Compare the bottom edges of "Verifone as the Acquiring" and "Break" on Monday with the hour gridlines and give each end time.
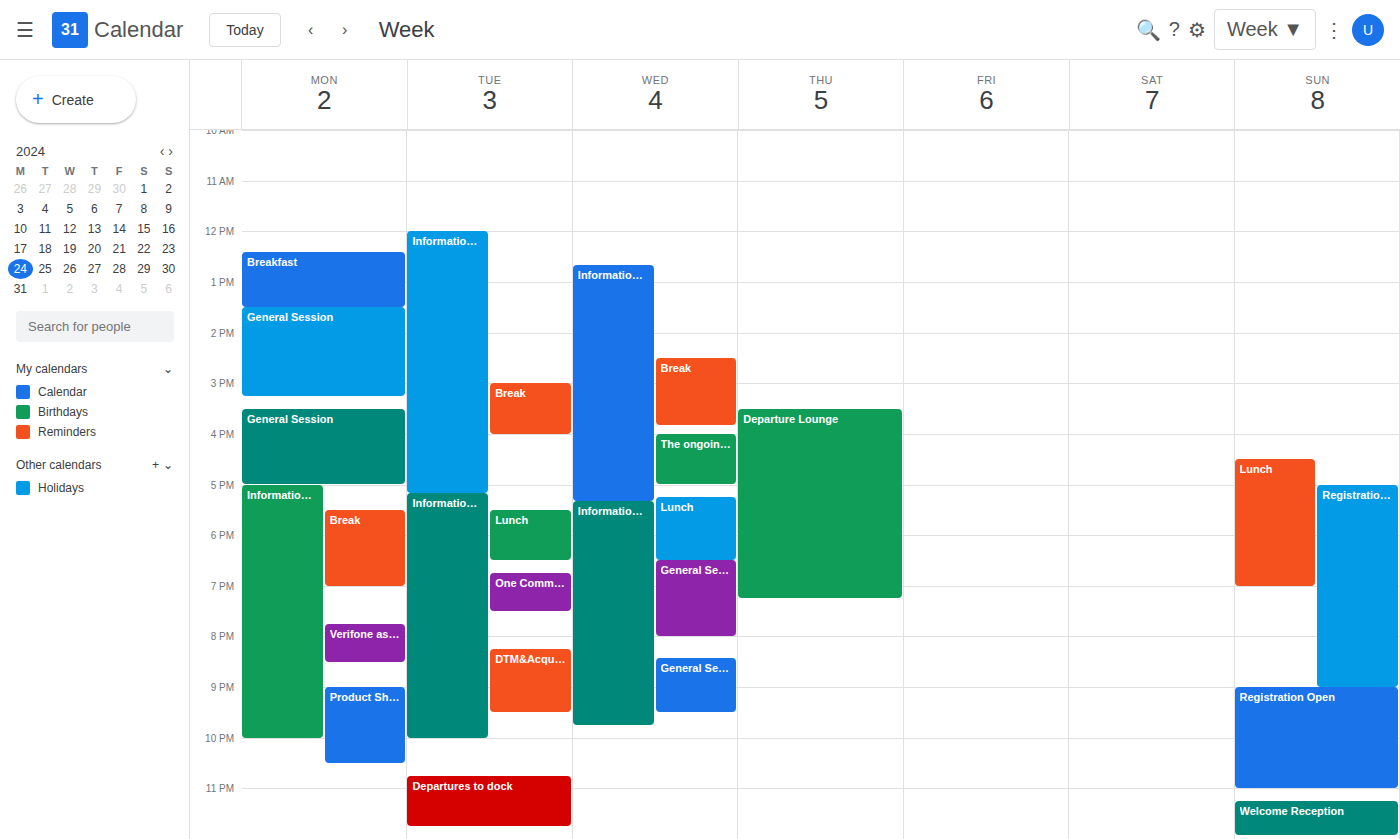
"Verifone as the Acquiring": 8:30 PM, halfway between the 8 PM and 9 PM lines. "Break": 7:00 PM, exactly on the 7 PM line.